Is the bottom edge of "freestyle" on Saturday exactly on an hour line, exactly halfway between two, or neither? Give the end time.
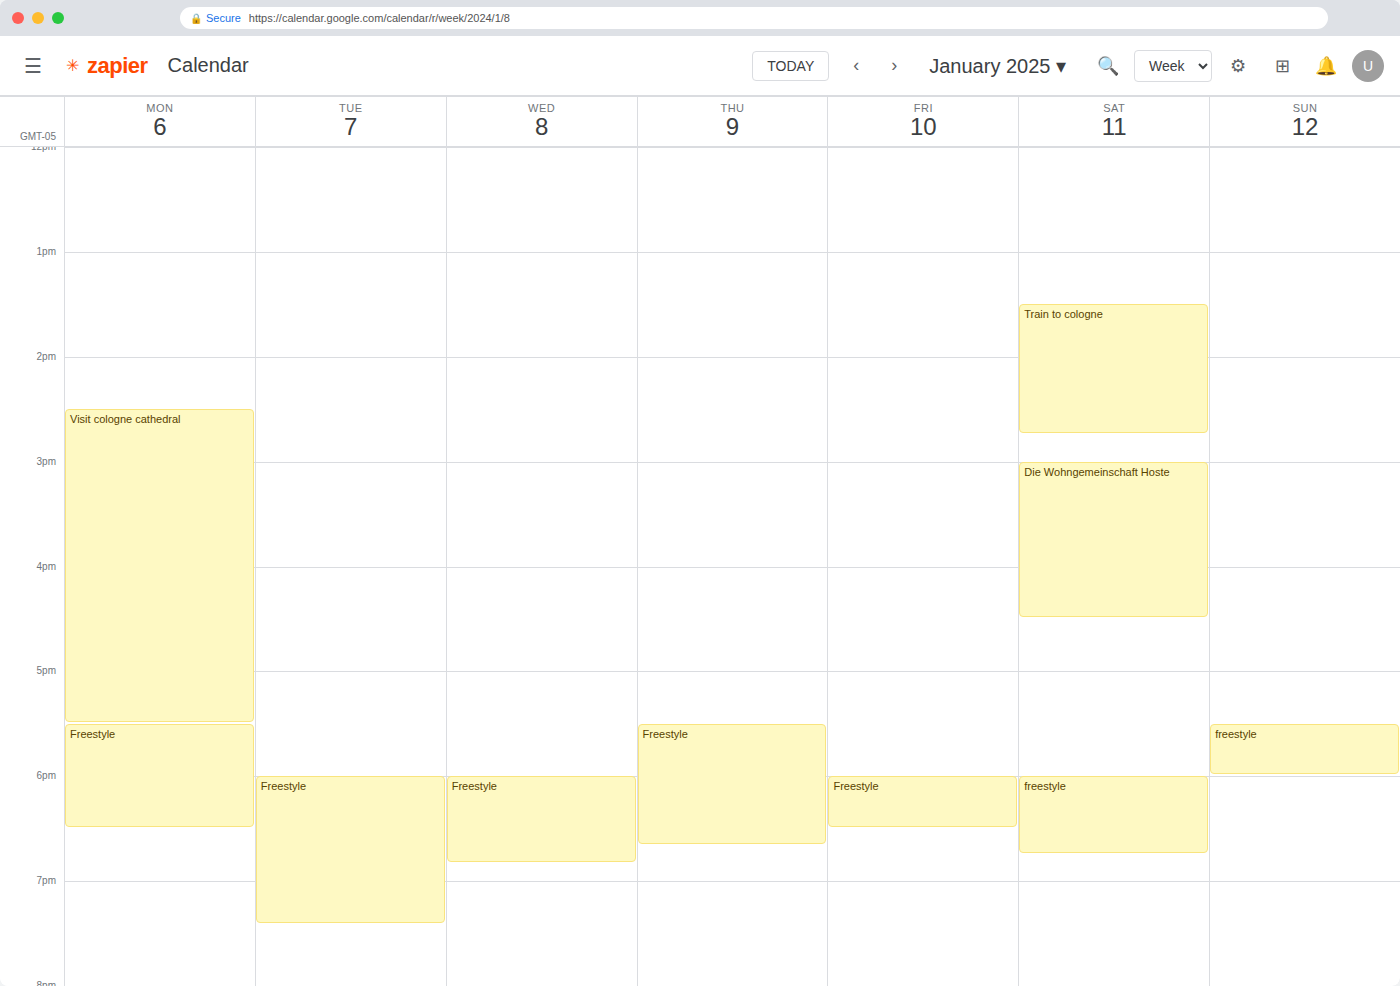
6:45 PM -- neither: three quarters of the way from the 6 PM line to the 7 PM line.